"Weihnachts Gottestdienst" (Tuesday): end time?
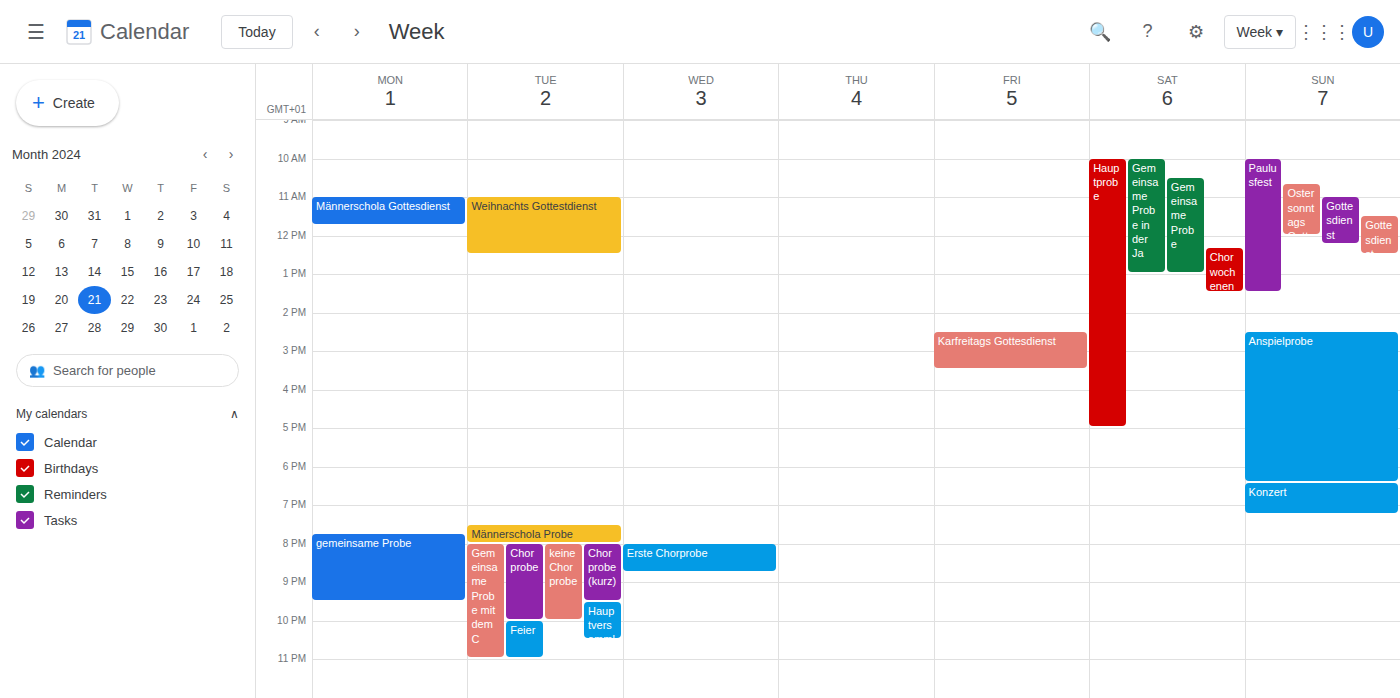
12:30